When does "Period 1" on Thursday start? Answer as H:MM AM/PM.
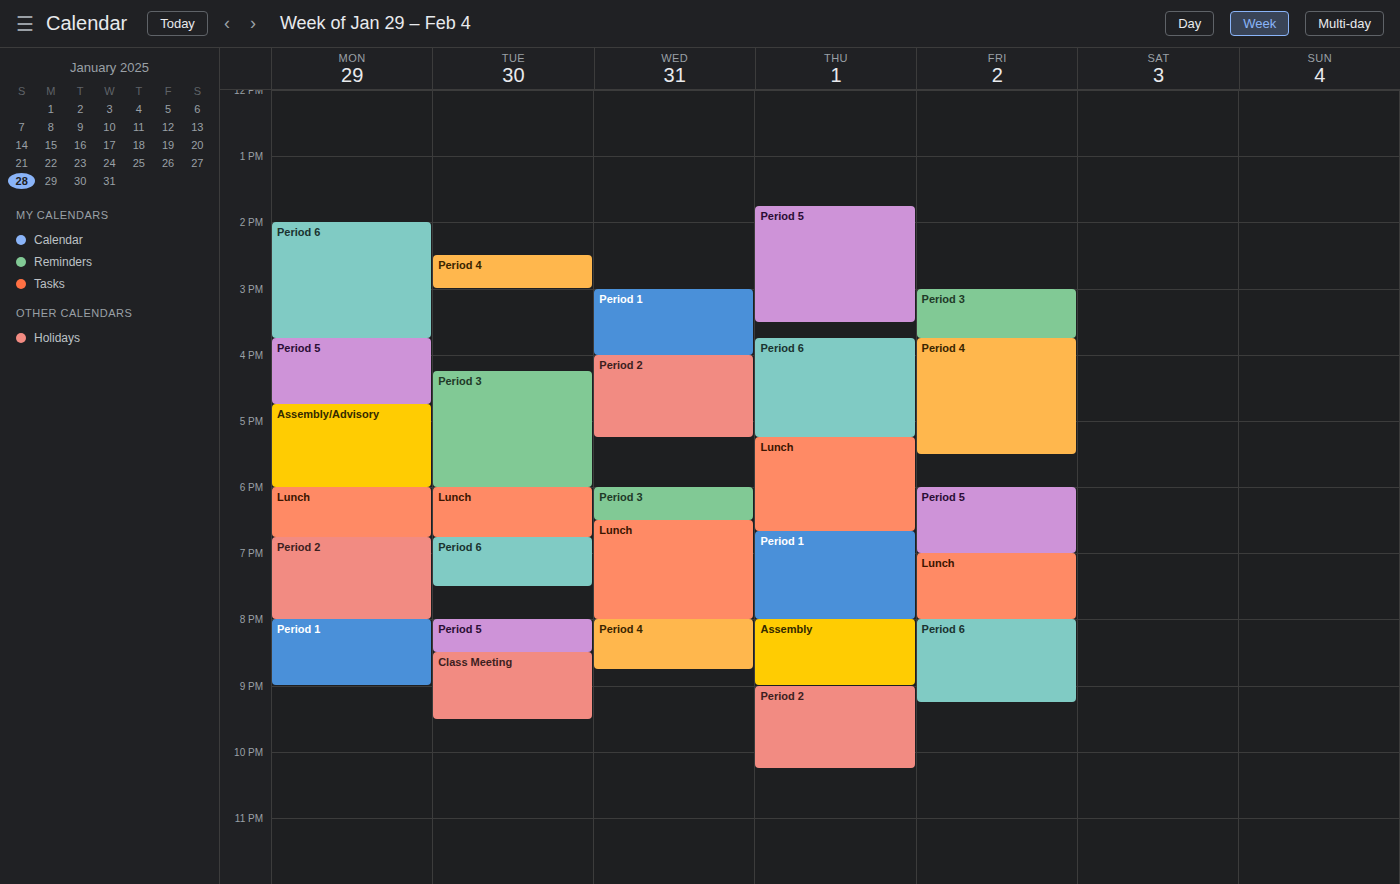
6:40 PM